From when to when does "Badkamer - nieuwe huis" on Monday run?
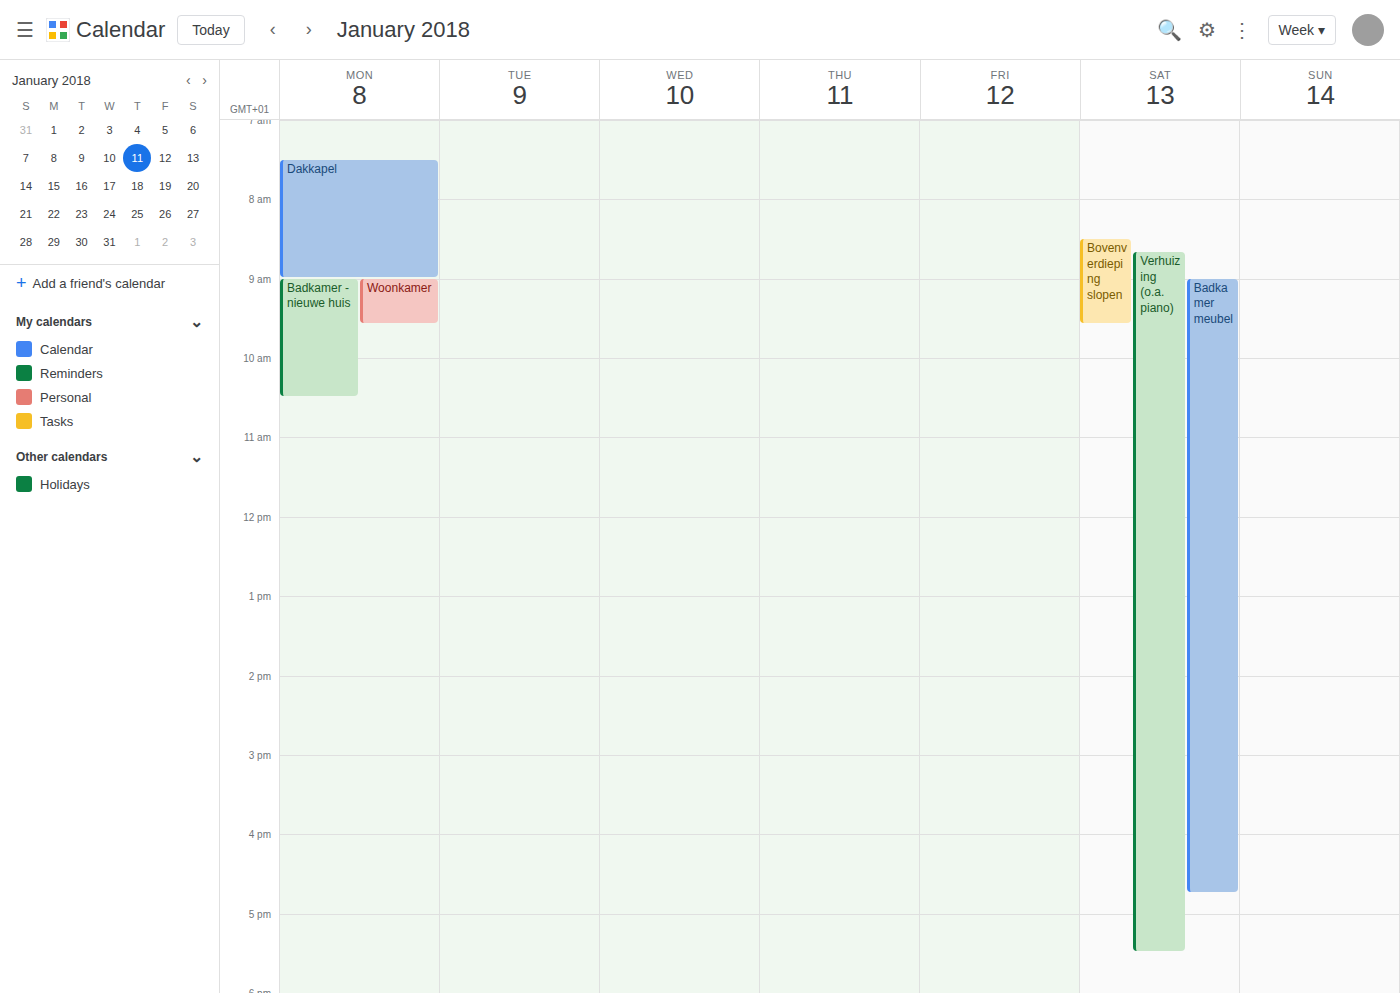
9:00 AM to 10:30 AM